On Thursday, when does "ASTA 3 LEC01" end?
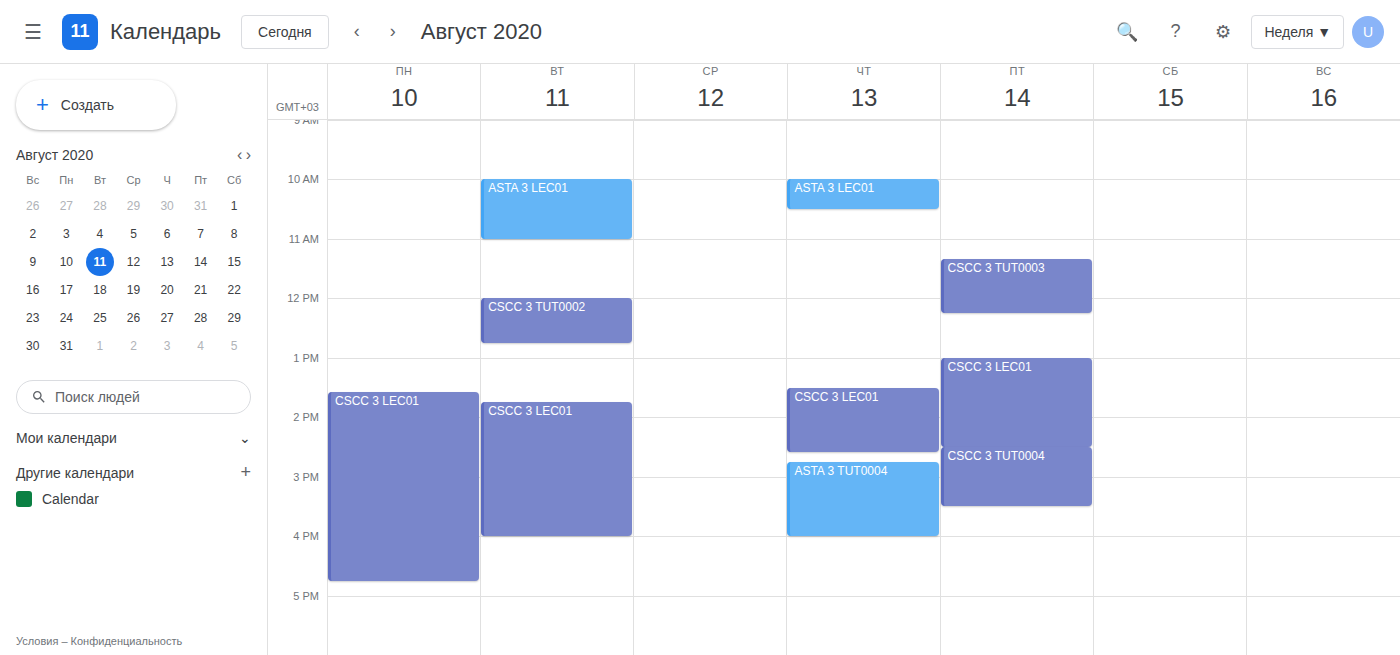
10:30 AM